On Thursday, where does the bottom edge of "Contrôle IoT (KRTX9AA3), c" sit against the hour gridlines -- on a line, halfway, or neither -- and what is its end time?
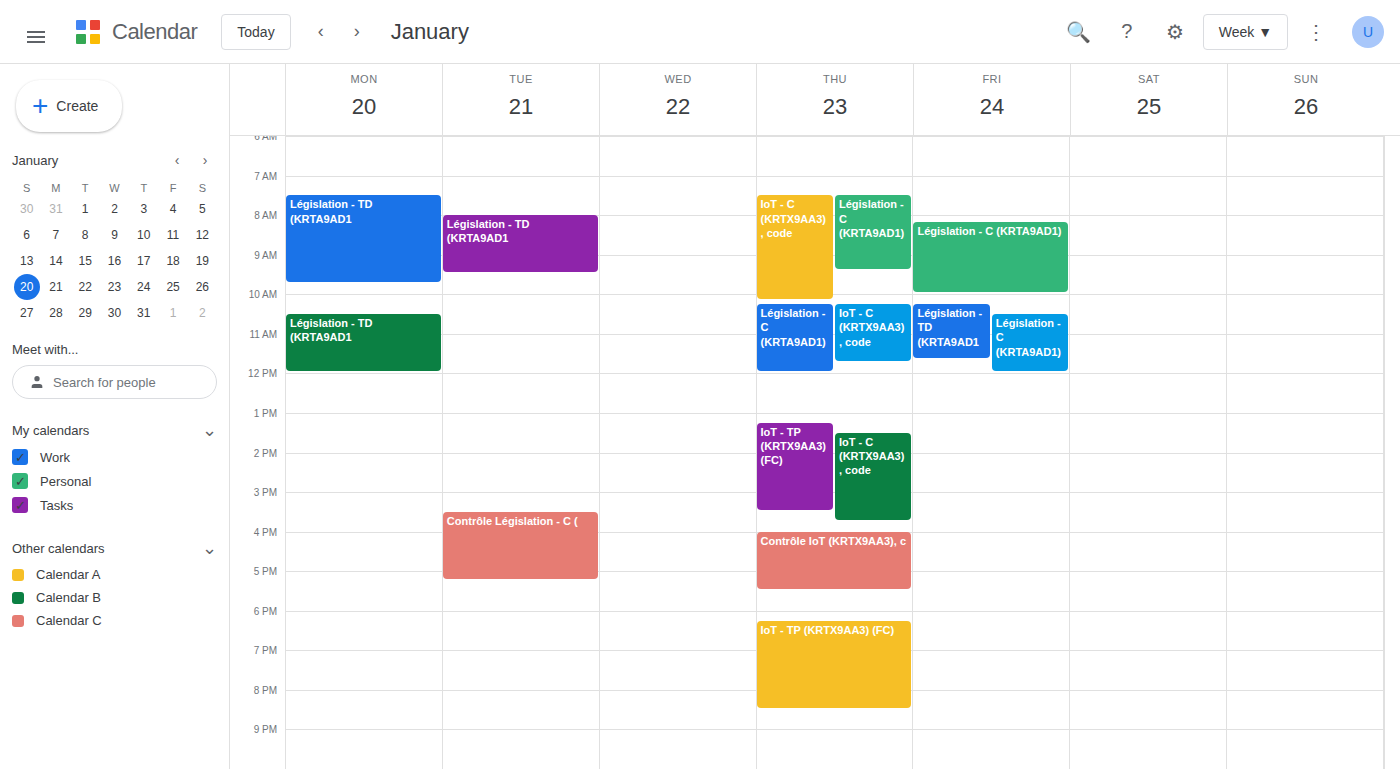
17:30 -- halfway between the 17:00 and 18:00 lines.